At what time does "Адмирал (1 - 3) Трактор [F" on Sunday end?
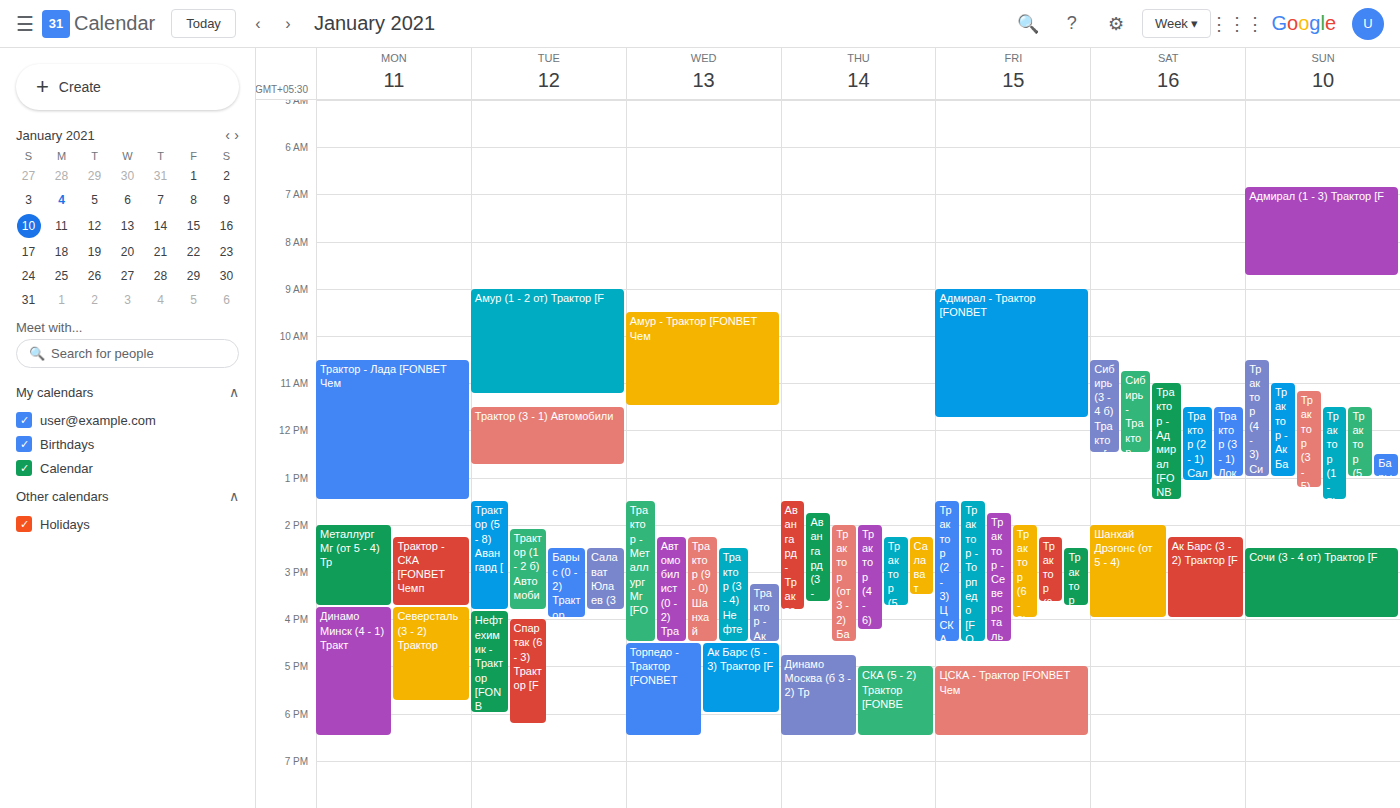
8:45 AM